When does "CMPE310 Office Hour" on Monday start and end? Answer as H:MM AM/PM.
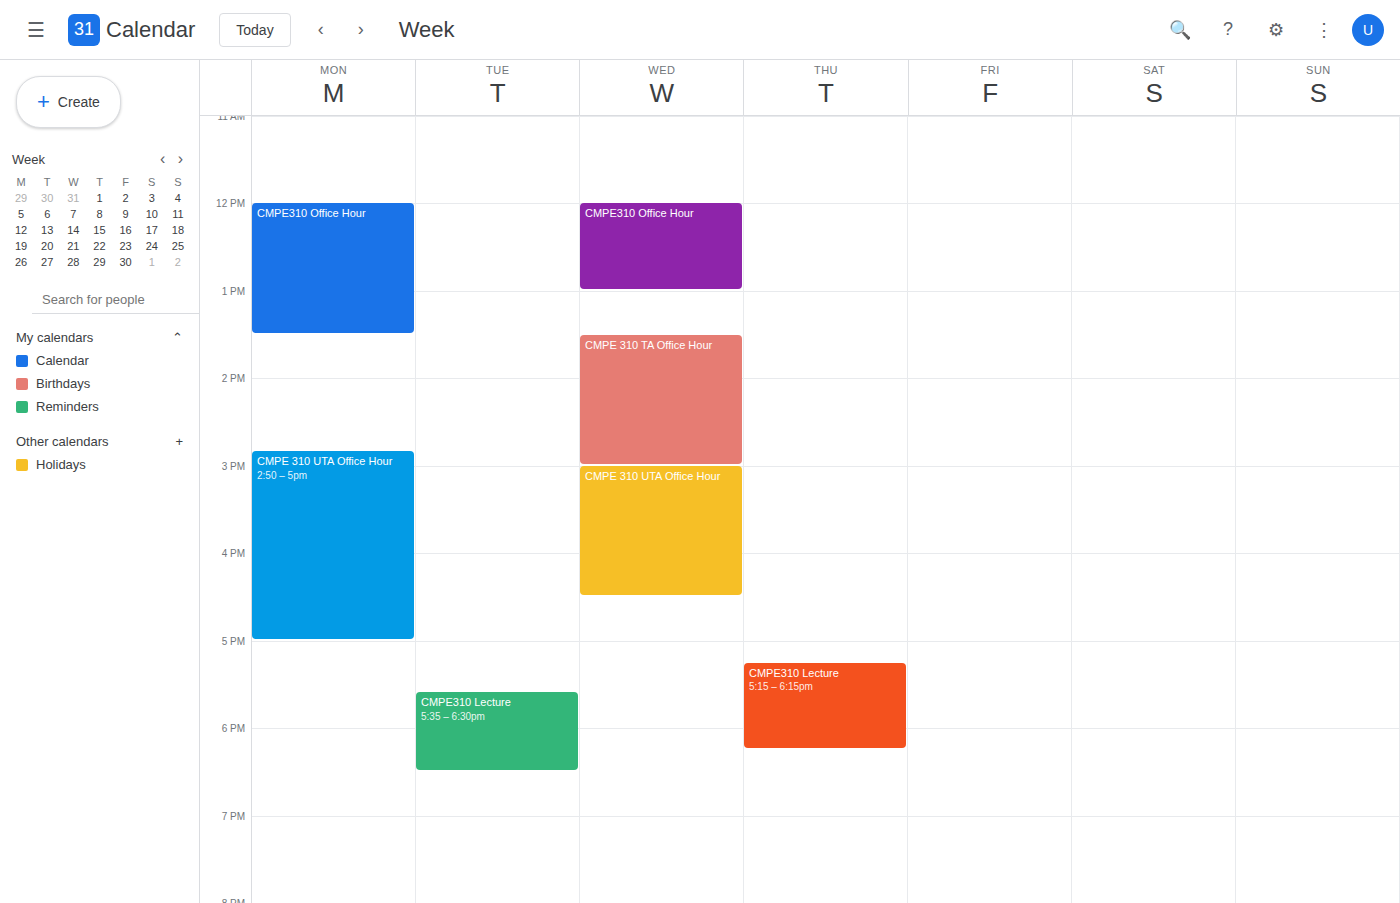
12:00 PM to 1:30 PM